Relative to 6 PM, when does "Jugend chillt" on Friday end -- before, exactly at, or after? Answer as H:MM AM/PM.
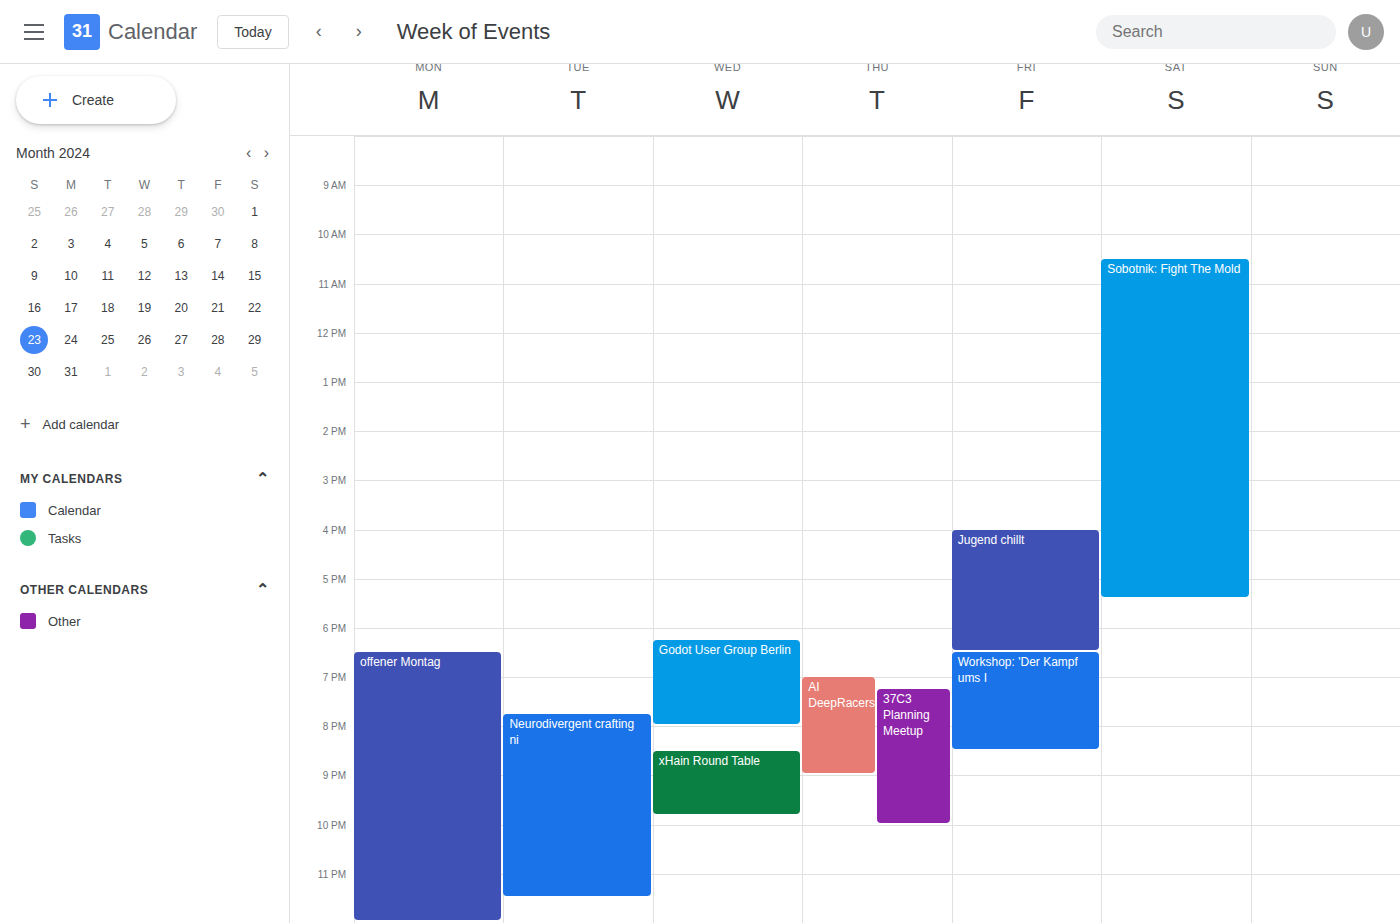
6:30 PM -- after 6 PM, 30 minutes below the 6 PM line.